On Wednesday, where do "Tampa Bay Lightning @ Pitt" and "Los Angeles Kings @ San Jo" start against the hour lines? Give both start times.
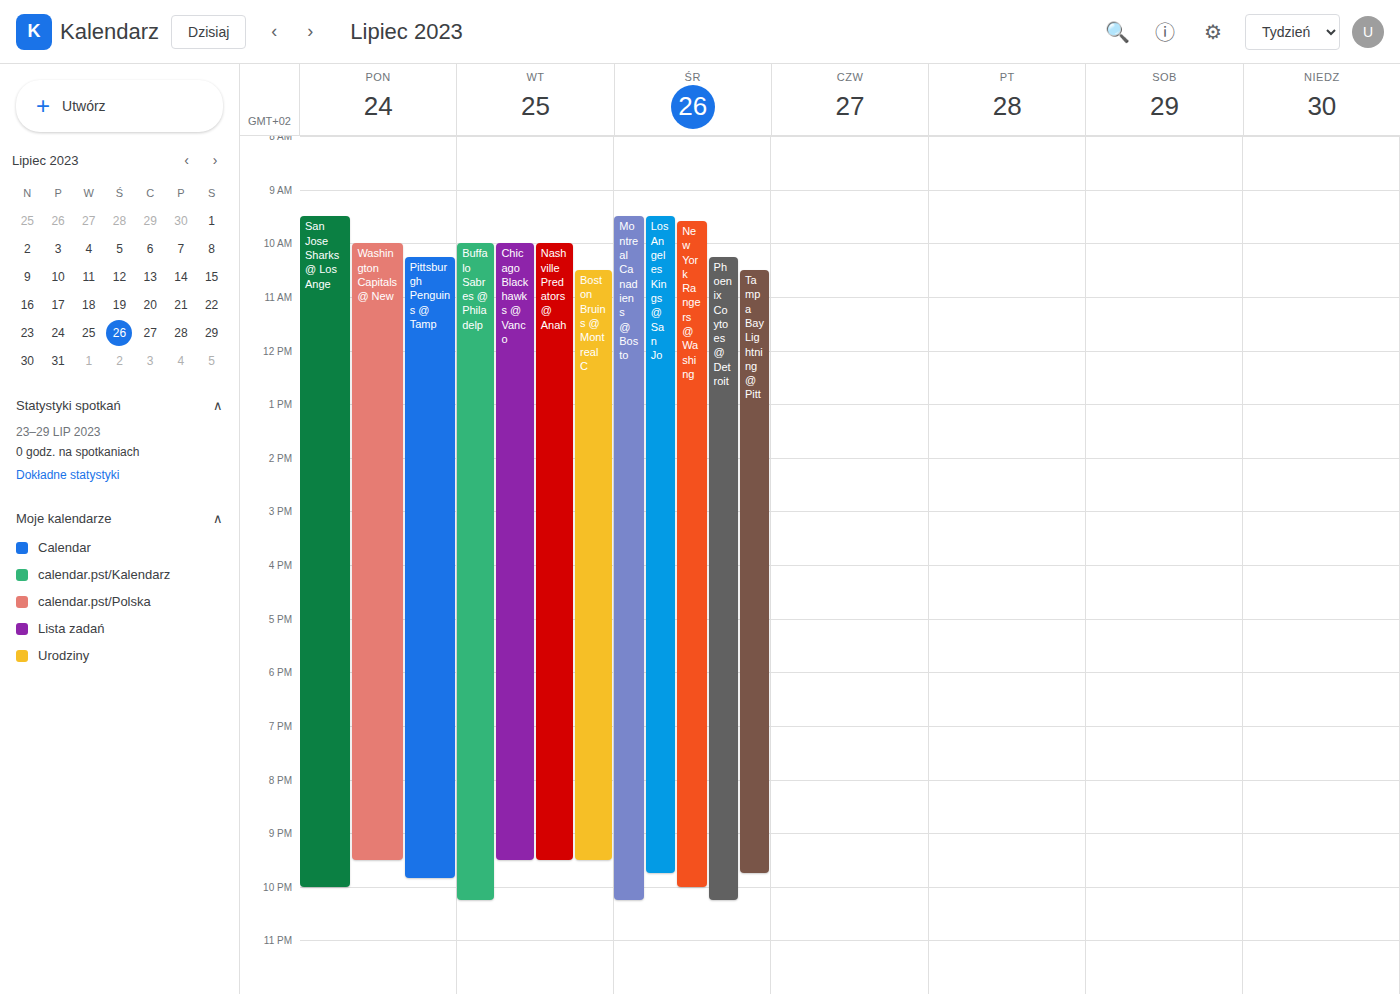
"Tampa Bay Lightning @ Pitt": 10:30 AM, halfway between the 10 AM and 11 AM lines. "Los Angeles Kings @ San Jo": 9:30 AM, halfway between the 9 AM and 10 AM lines.